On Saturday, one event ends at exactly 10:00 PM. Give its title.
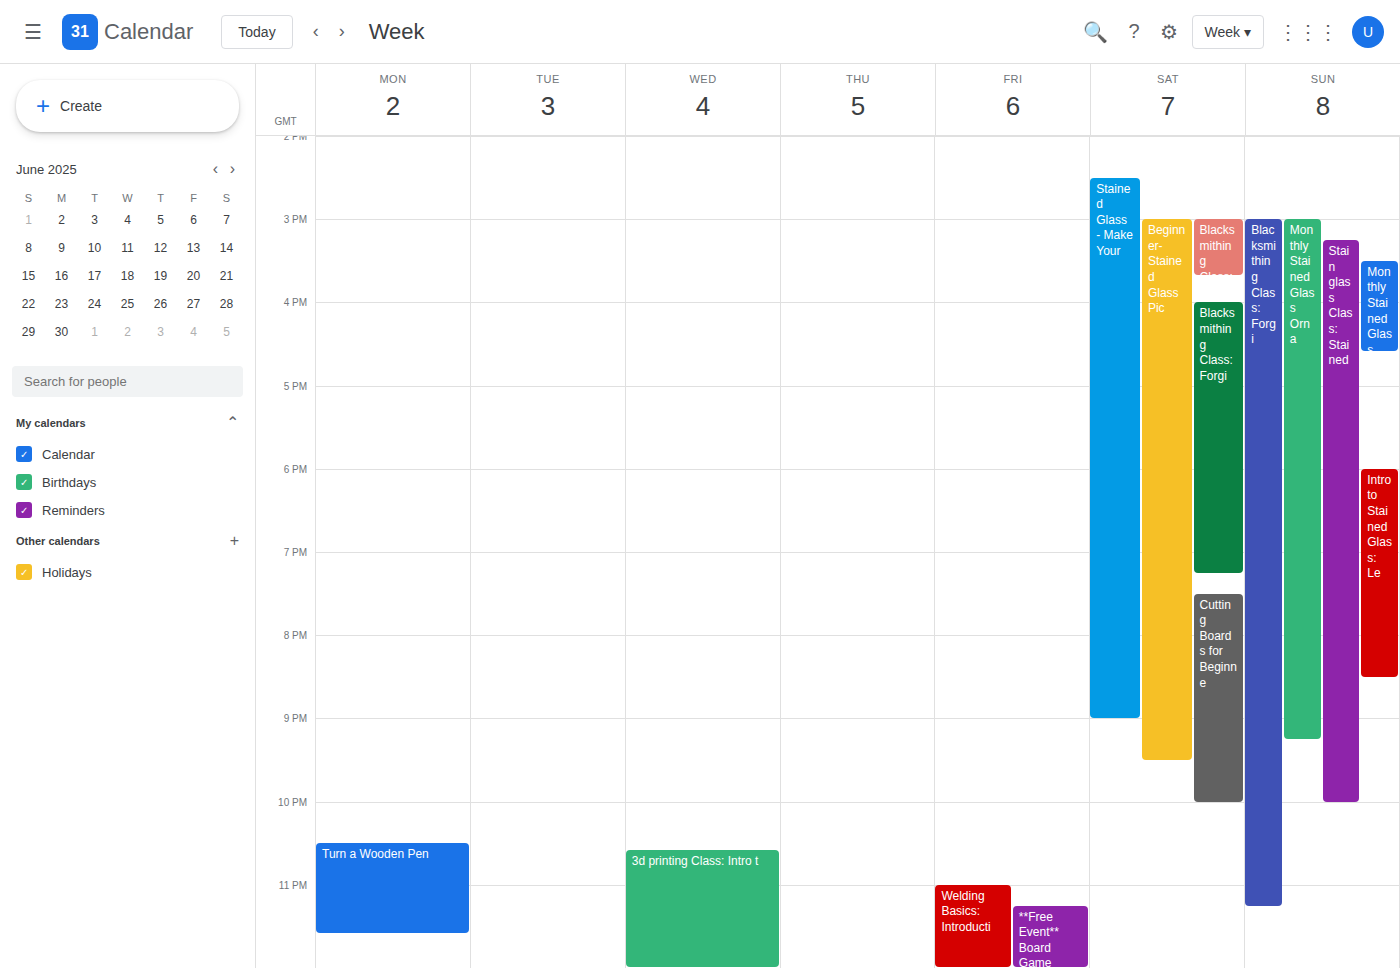
"Cutting Boards for Beginne"